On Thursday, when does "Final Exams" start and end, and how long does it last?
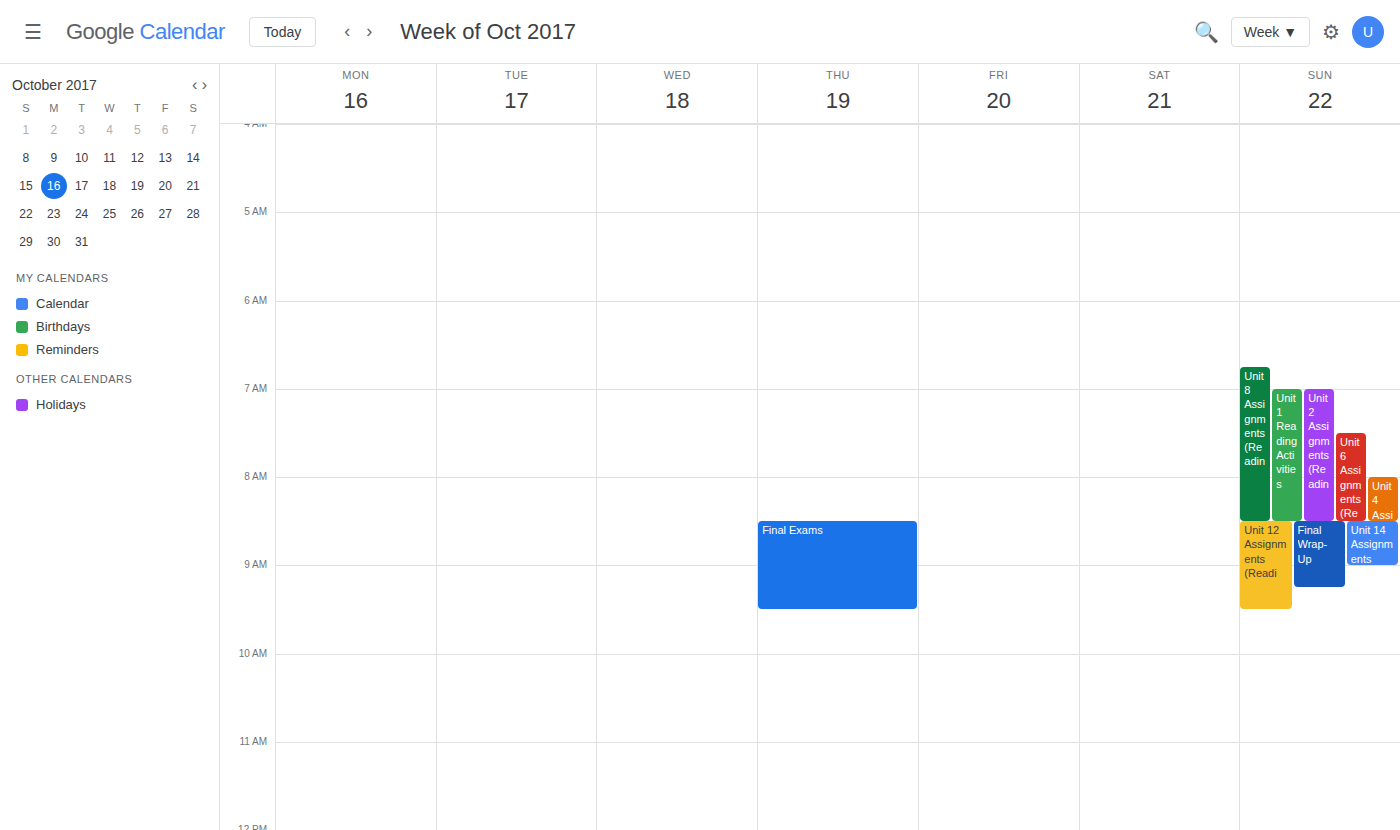
8:30 AM to 9:30 AM, 1 hour